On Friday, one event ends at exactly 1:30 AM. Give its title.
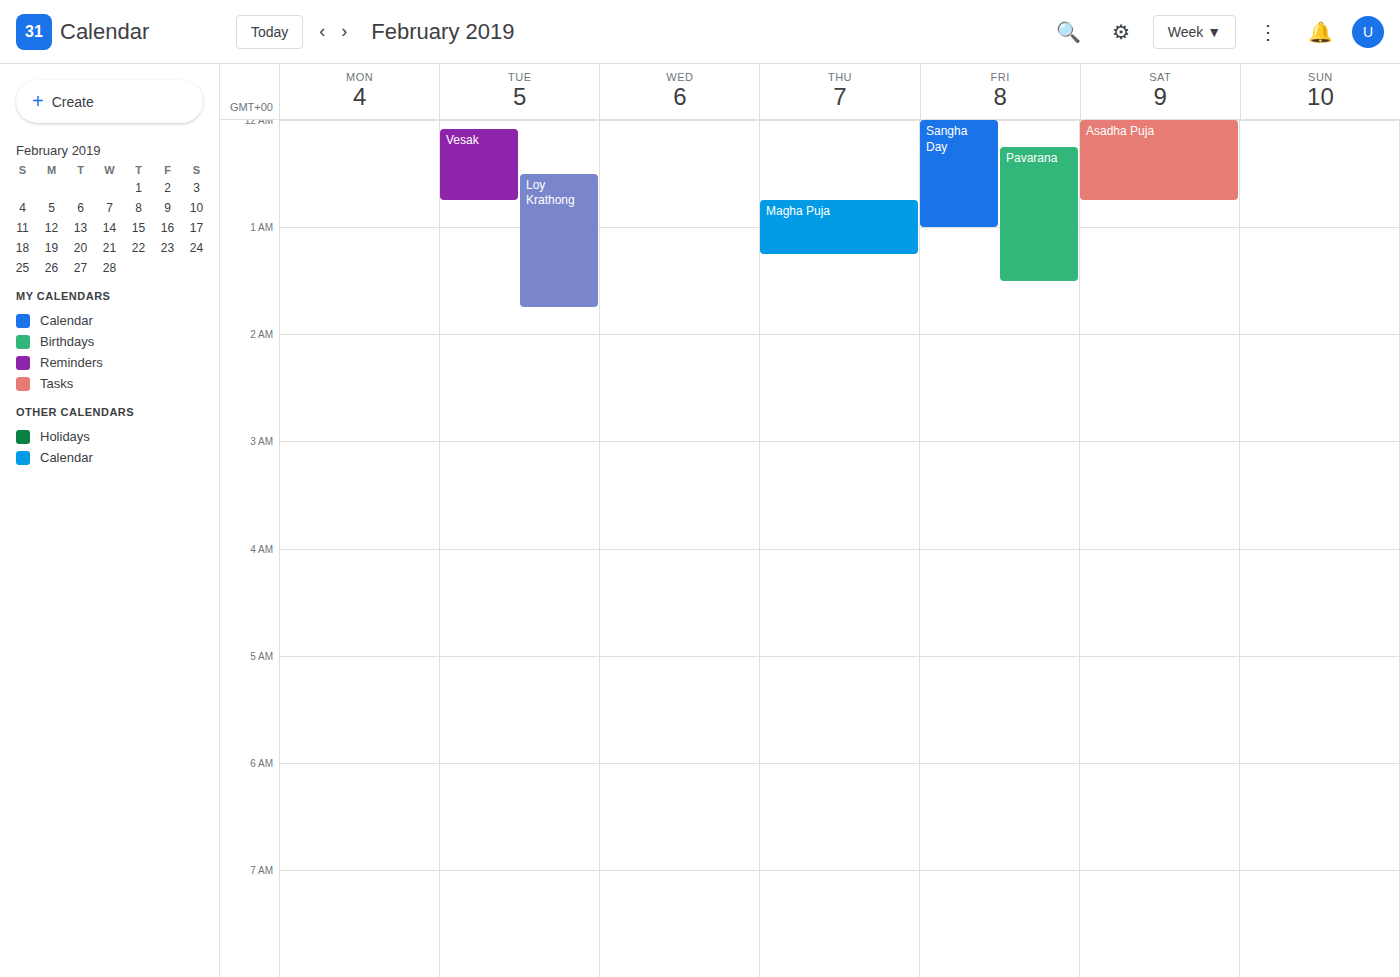
"Pavarana"